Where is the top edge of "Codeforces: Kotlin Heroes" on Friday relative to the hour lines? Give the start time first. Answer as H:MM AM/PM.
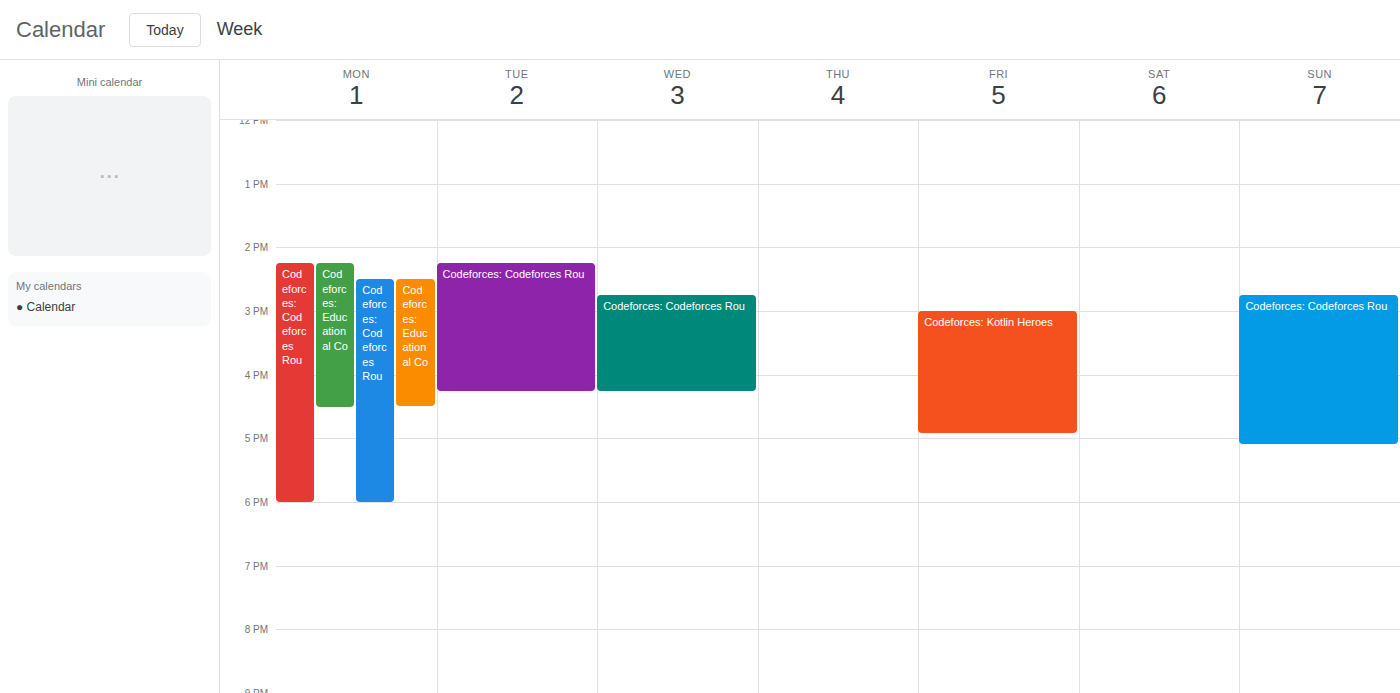
3:00 PM -- exactly on the 3 PM line.